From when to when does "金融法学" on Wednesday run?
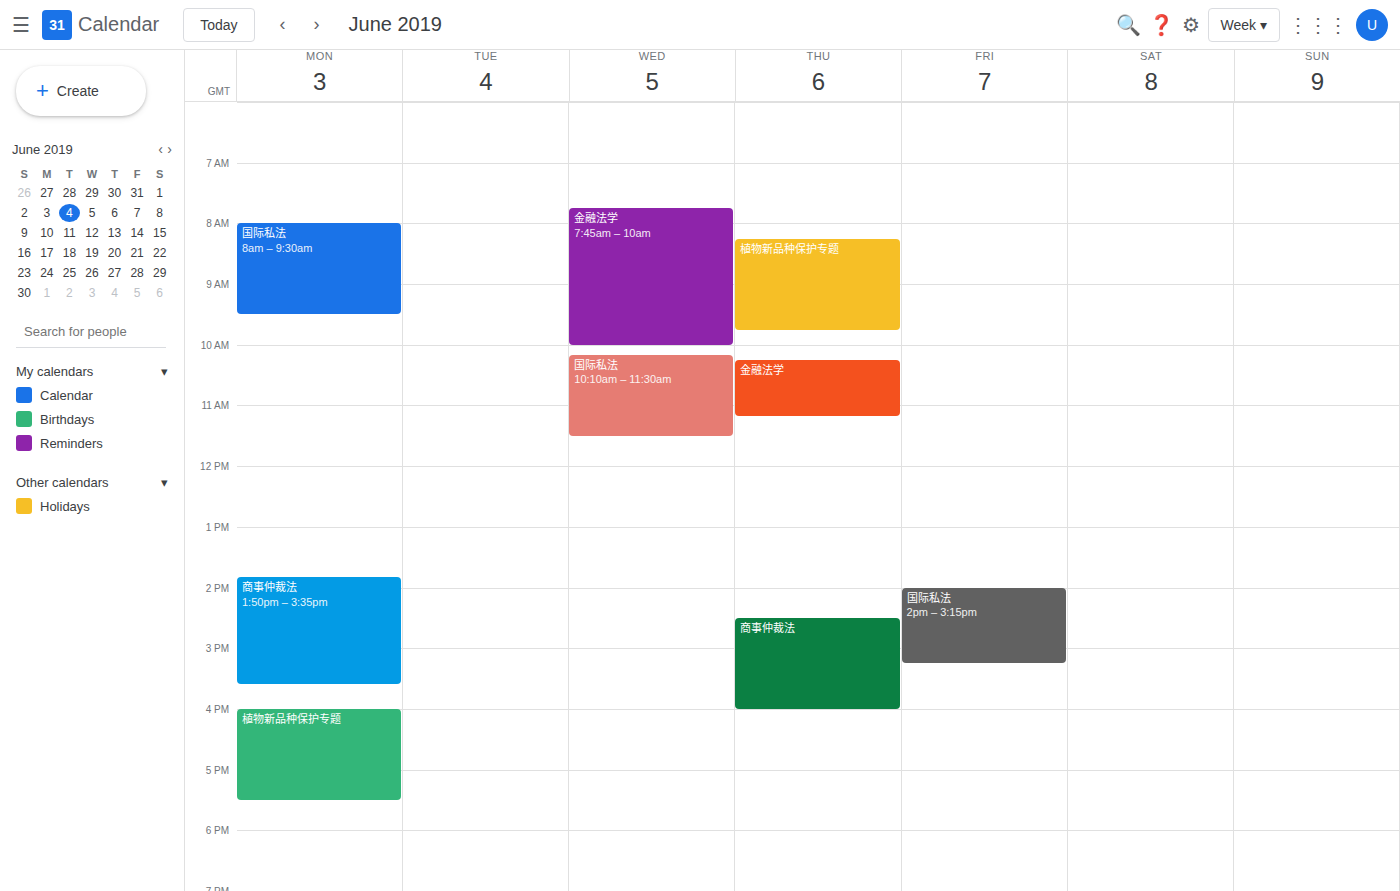
7:45 AM to 10:00 AM